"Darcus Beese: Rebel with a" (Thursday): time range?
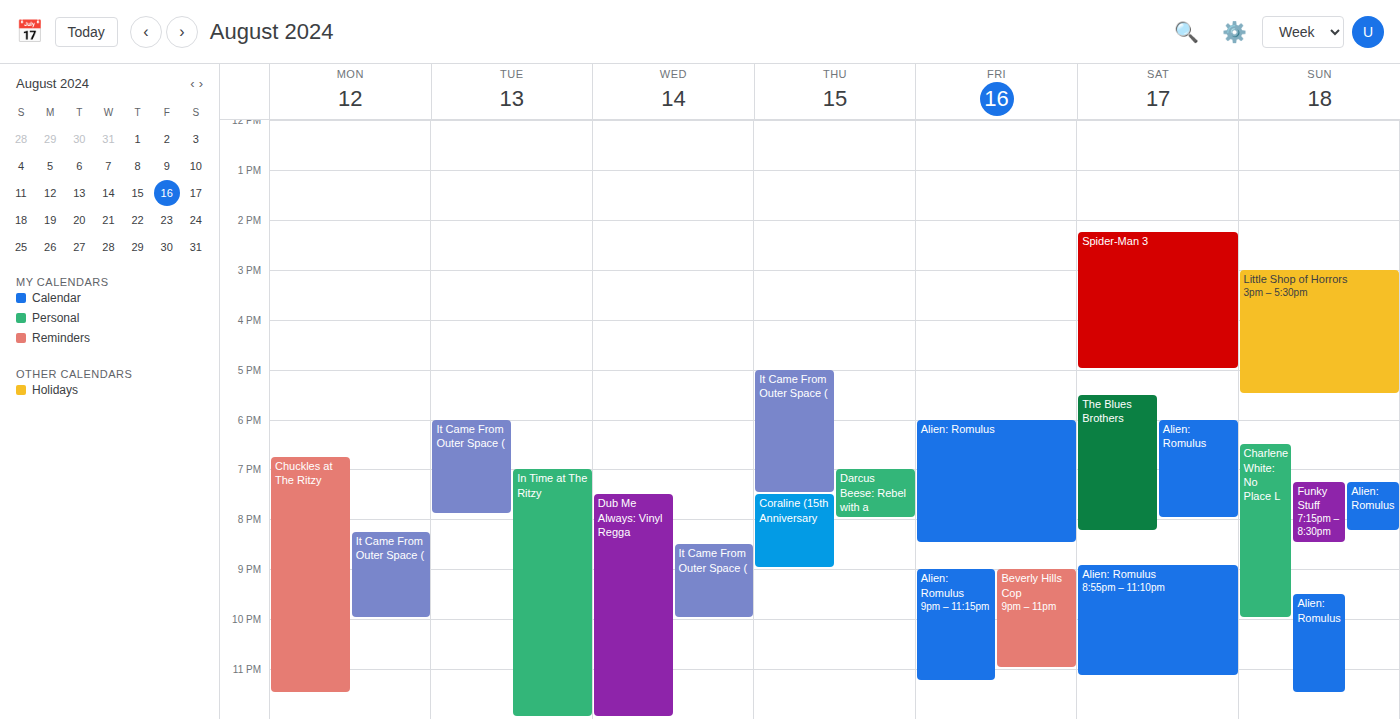
7:00 PM to 8:00 PM